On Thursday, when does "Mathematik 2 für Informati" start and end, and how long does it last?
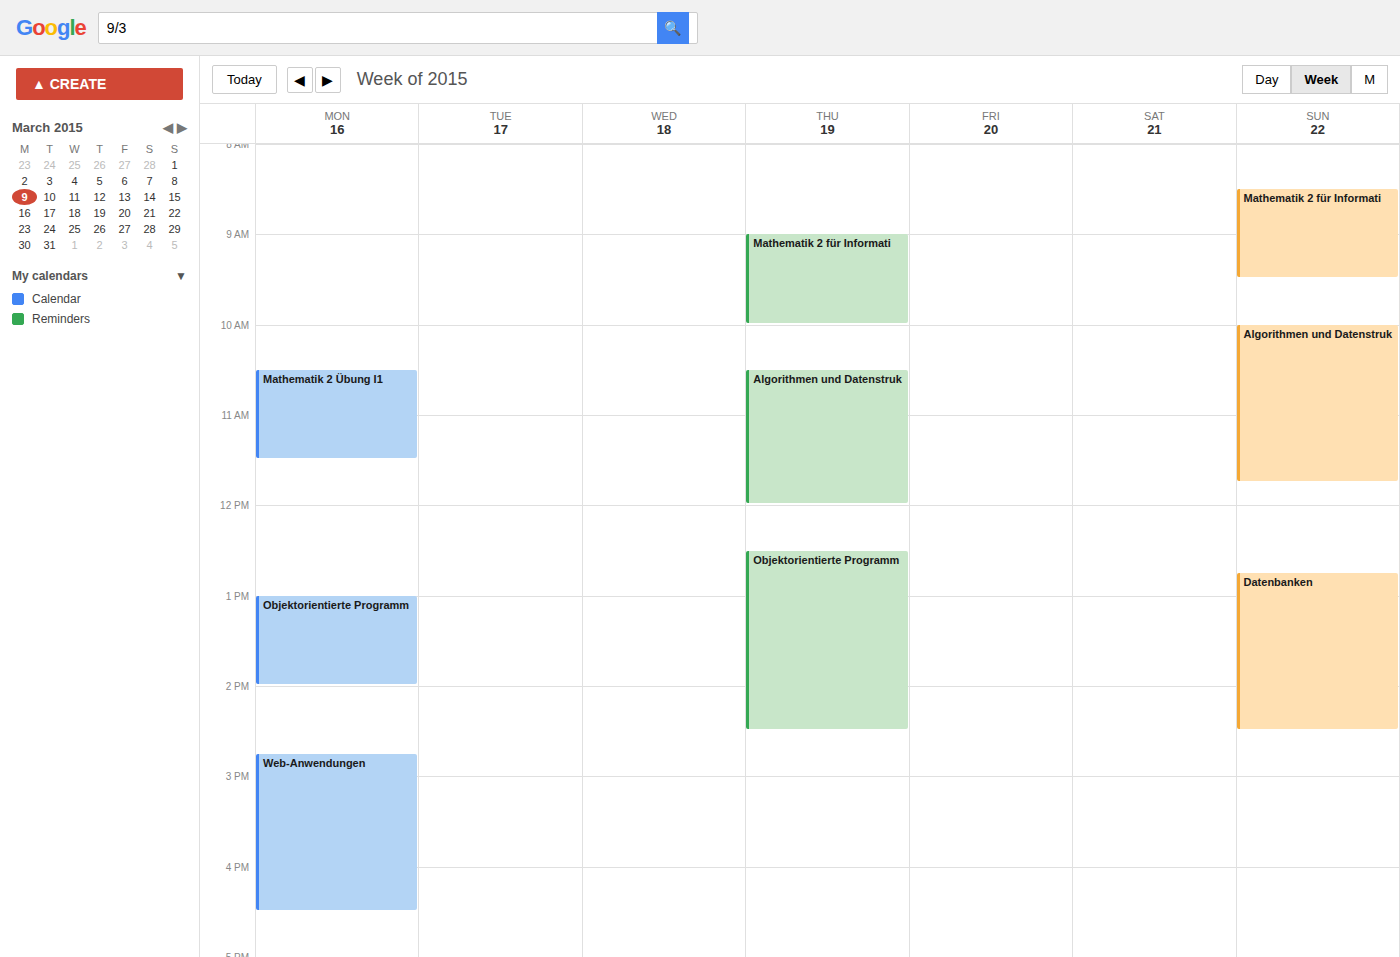
09:00 to 10:00, 1 hour